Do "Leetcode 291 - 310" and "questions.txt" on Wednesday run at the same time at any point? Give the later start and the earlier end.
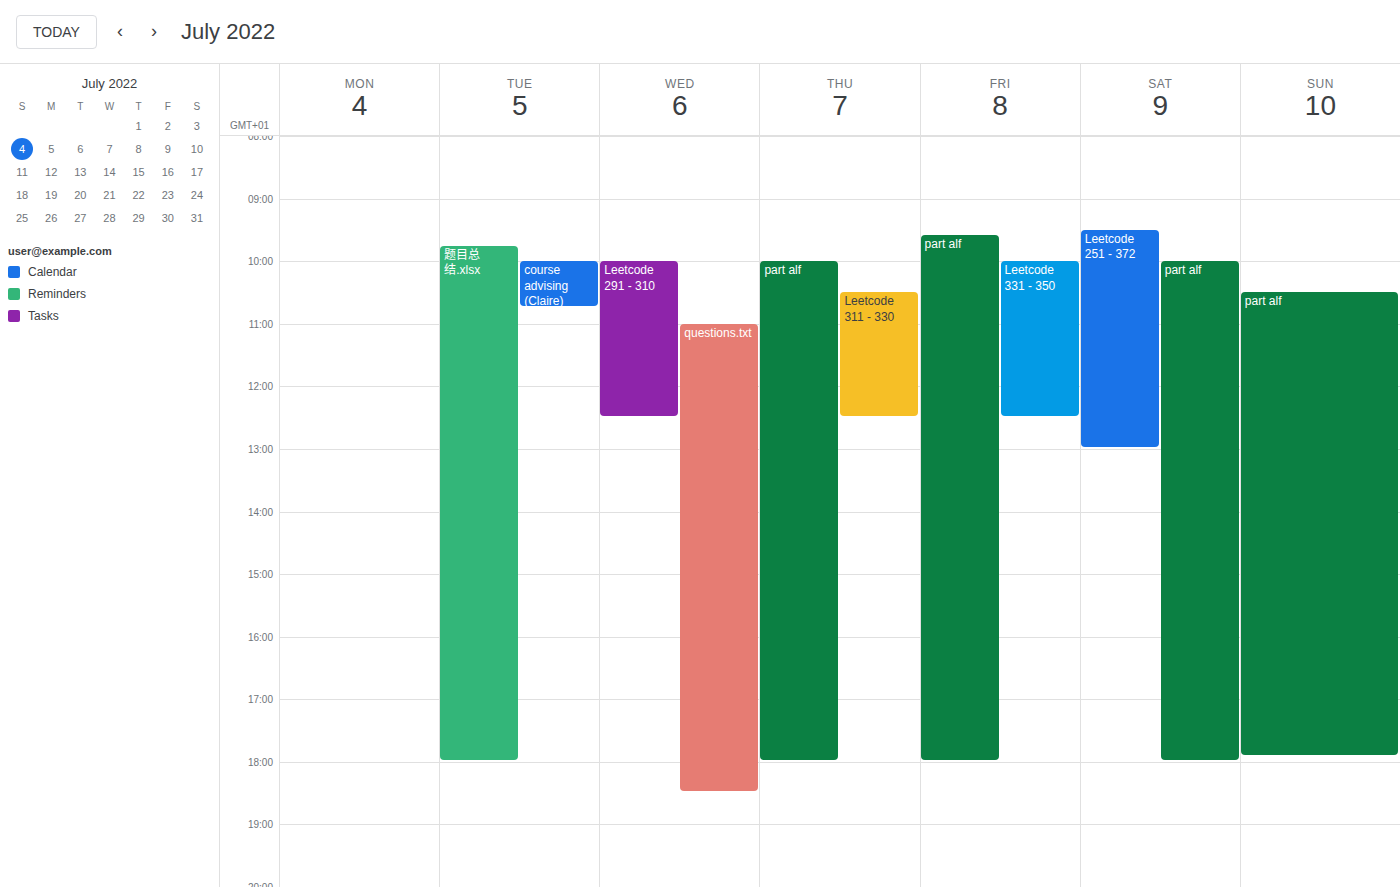
"questions.txt" starts at 11:00 AM, before "Leetcode 291 - 310" ends at 12:30 PM -- they overlap.